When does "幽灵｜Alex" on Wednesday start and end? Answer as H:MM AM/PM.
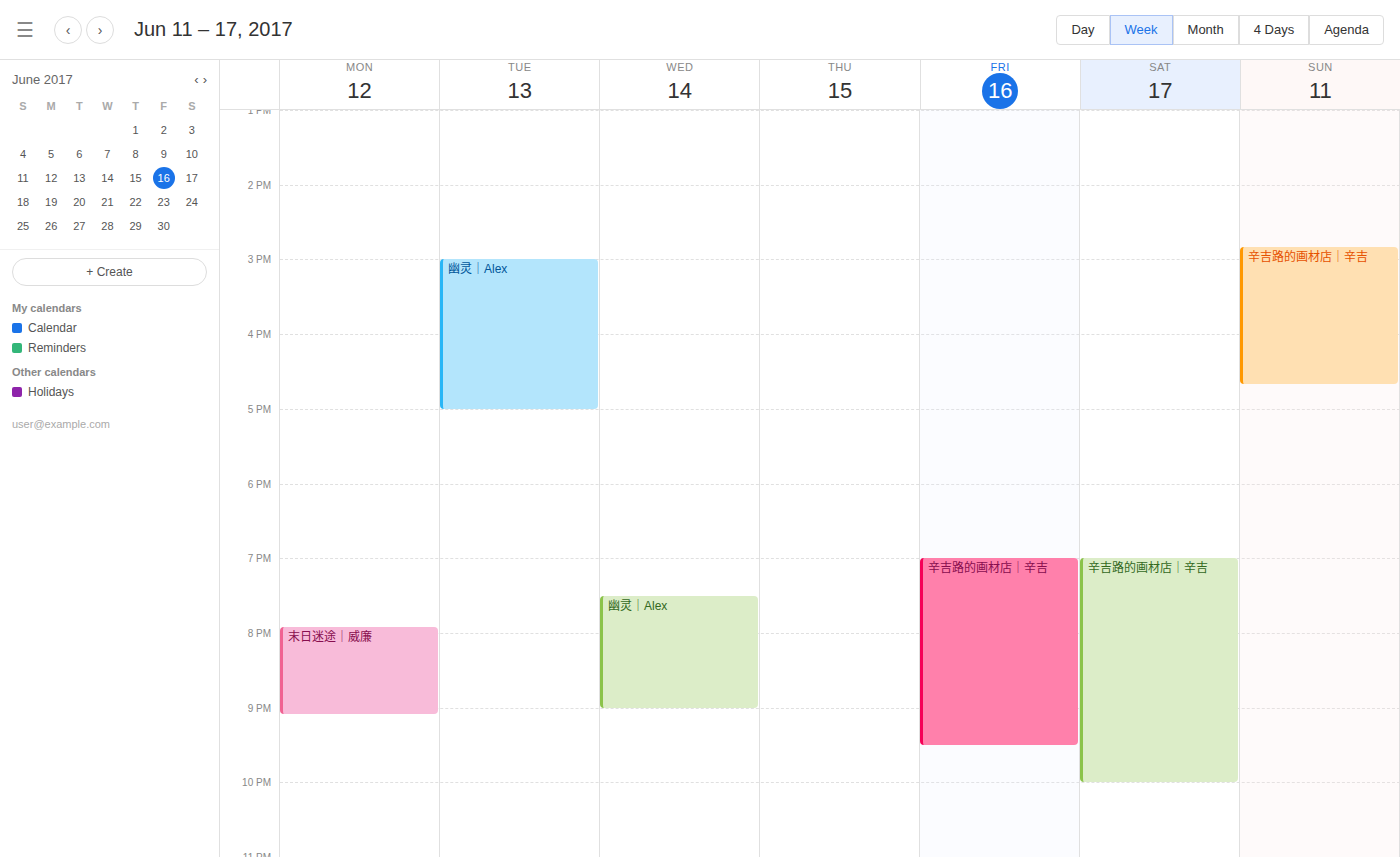
7:30 PM to 9:00 PM